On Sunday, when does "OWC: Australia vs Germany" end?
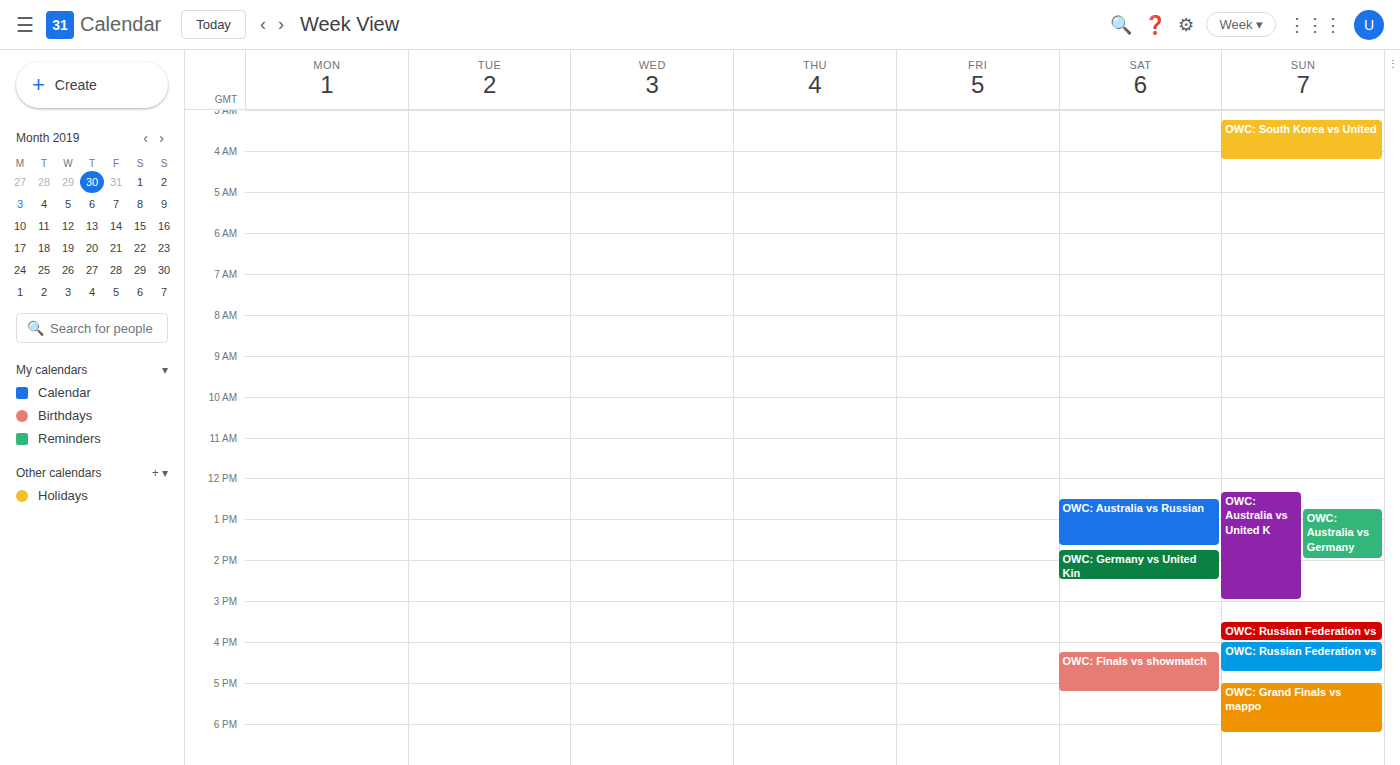
2:00 PM